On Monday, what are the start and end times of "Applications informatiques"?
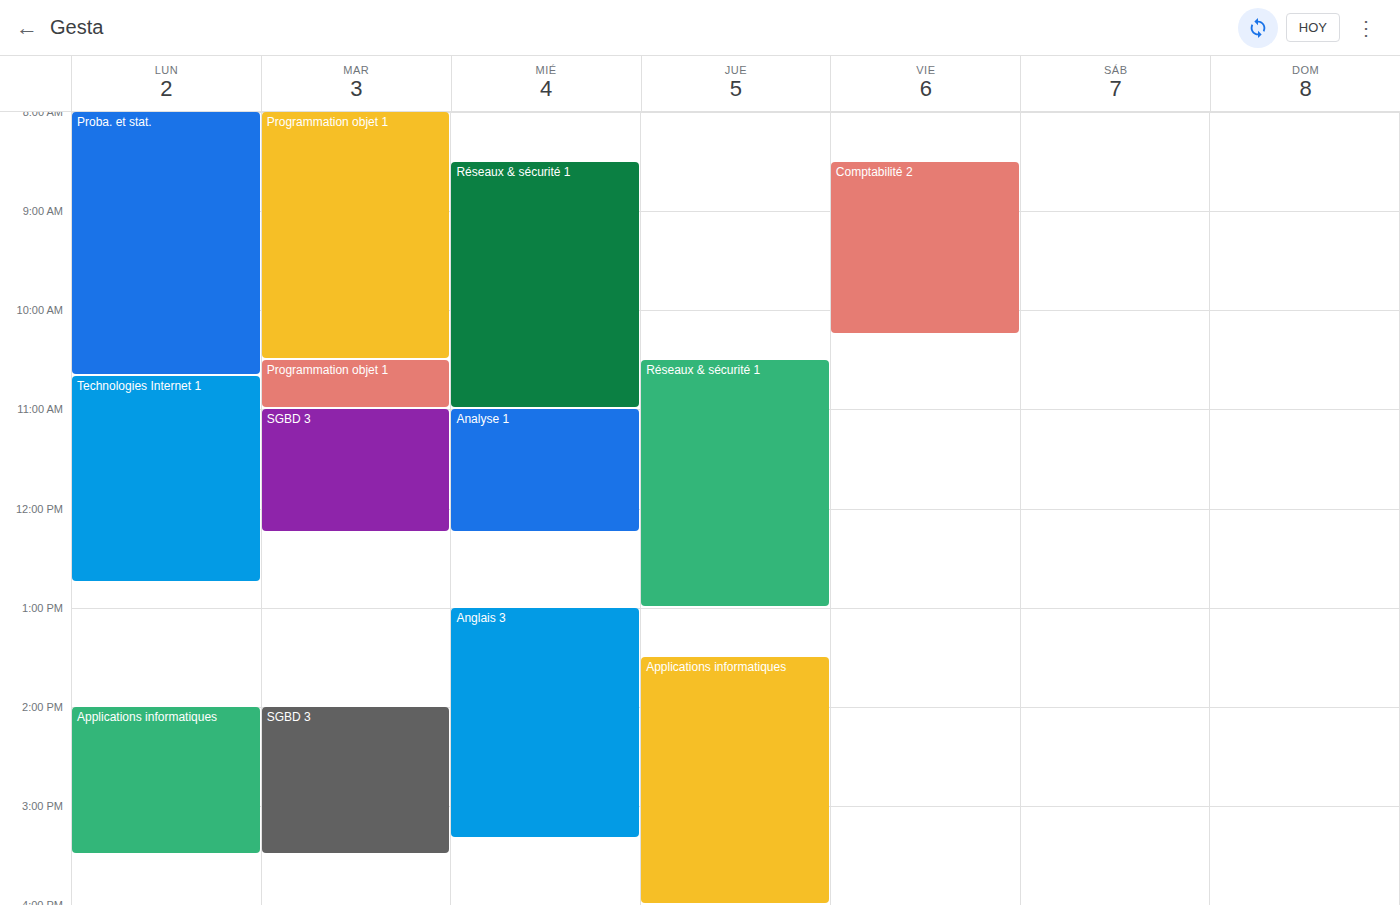
2:00 PM to 3:30 PM